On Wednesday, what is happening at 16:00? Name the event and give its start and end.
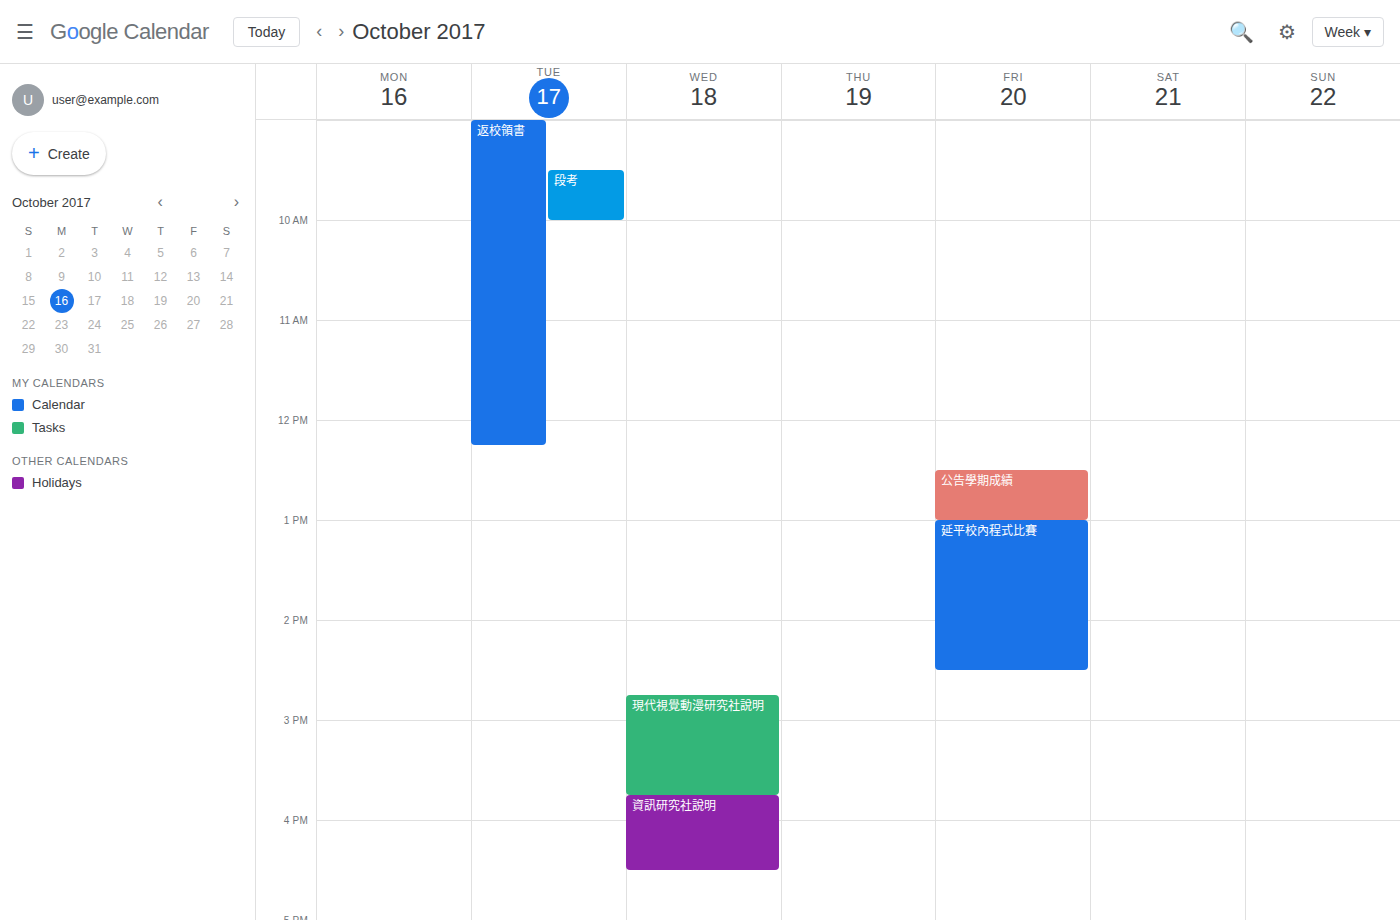
"資訊研究社說明", 15:45 to 16:30